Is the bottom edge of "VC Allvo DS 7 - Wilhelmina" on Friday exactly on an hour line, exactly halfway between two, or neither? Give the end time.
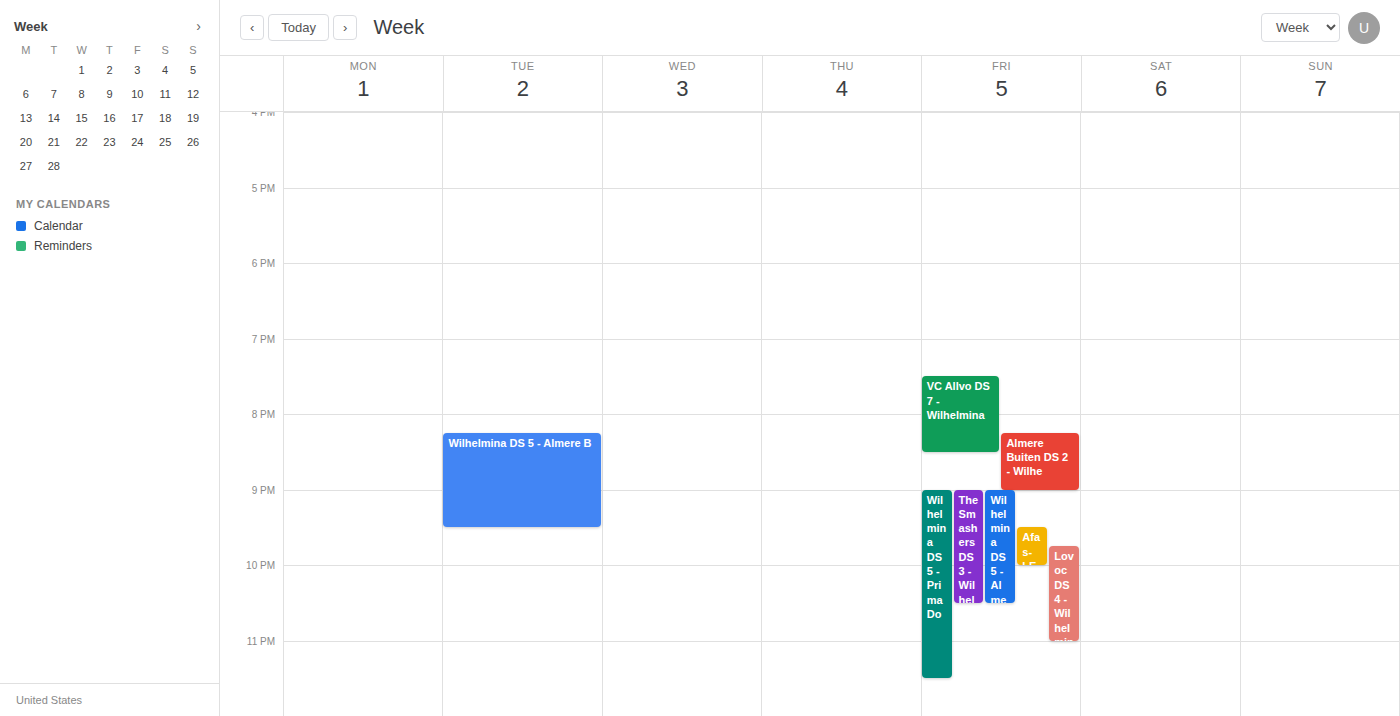
8:30 PM -- halfway between the 8 PM and 9 PM lines.